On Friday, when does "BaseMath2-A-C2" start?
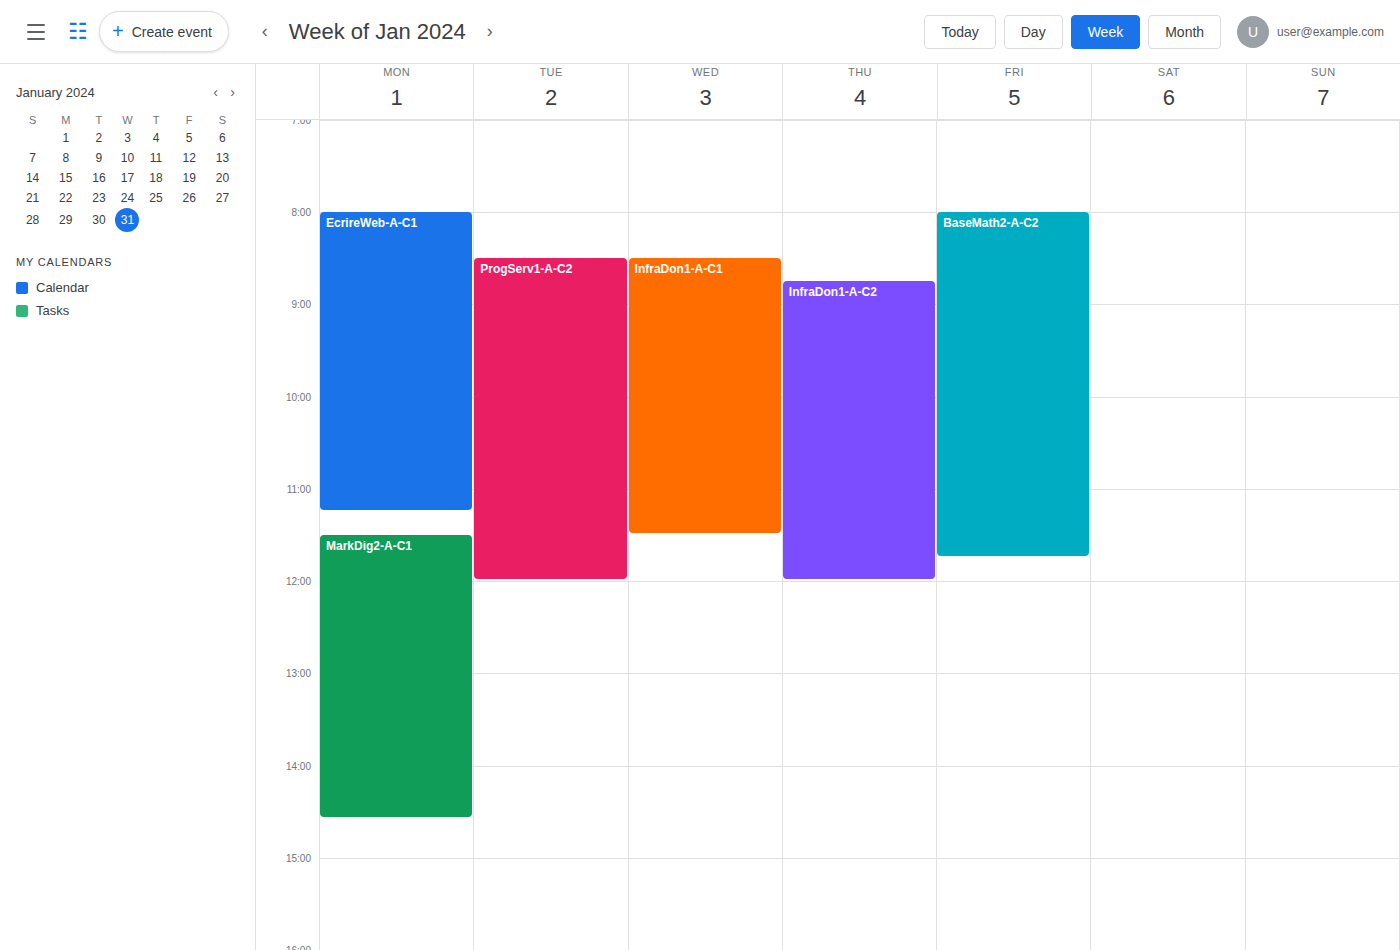
8:00 AM